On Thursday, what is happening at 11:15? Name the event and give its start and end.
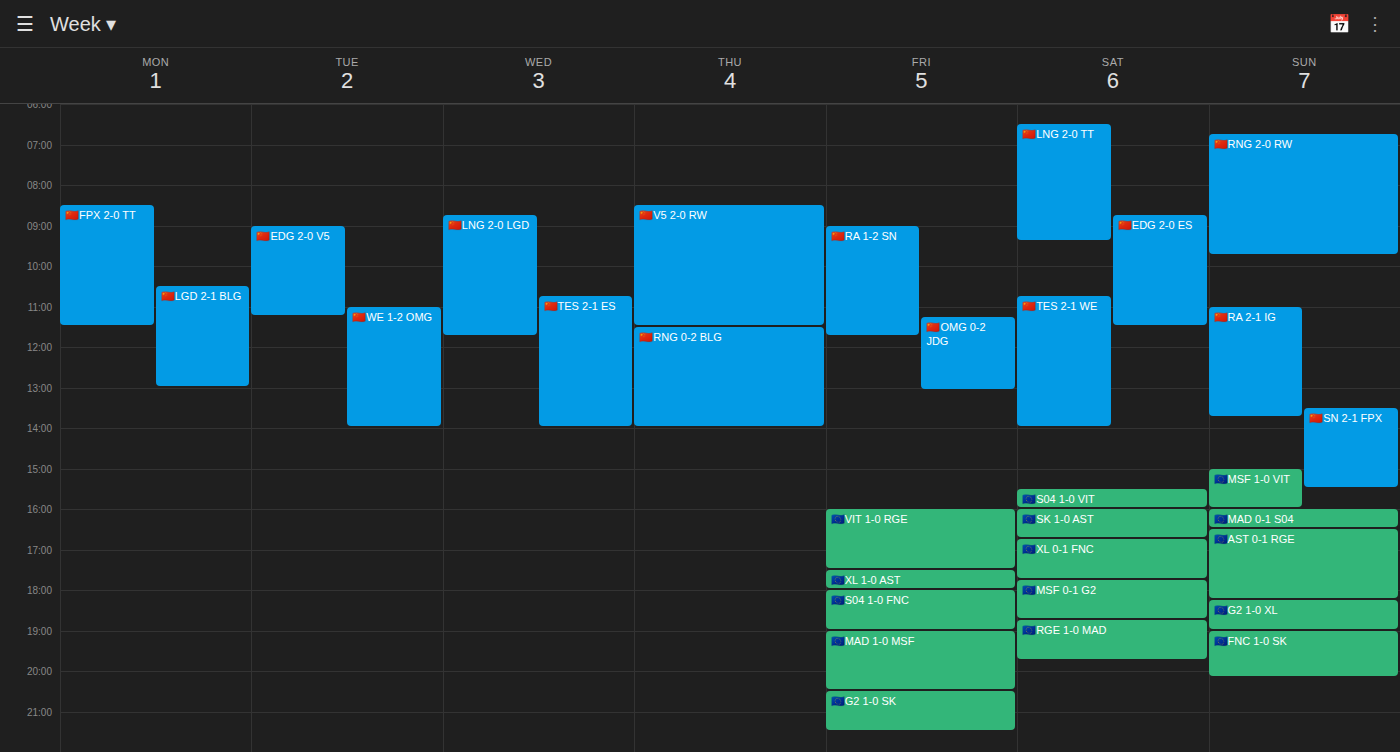
"🇨🇳V5 2-0 RW", 08:30 to 11:30